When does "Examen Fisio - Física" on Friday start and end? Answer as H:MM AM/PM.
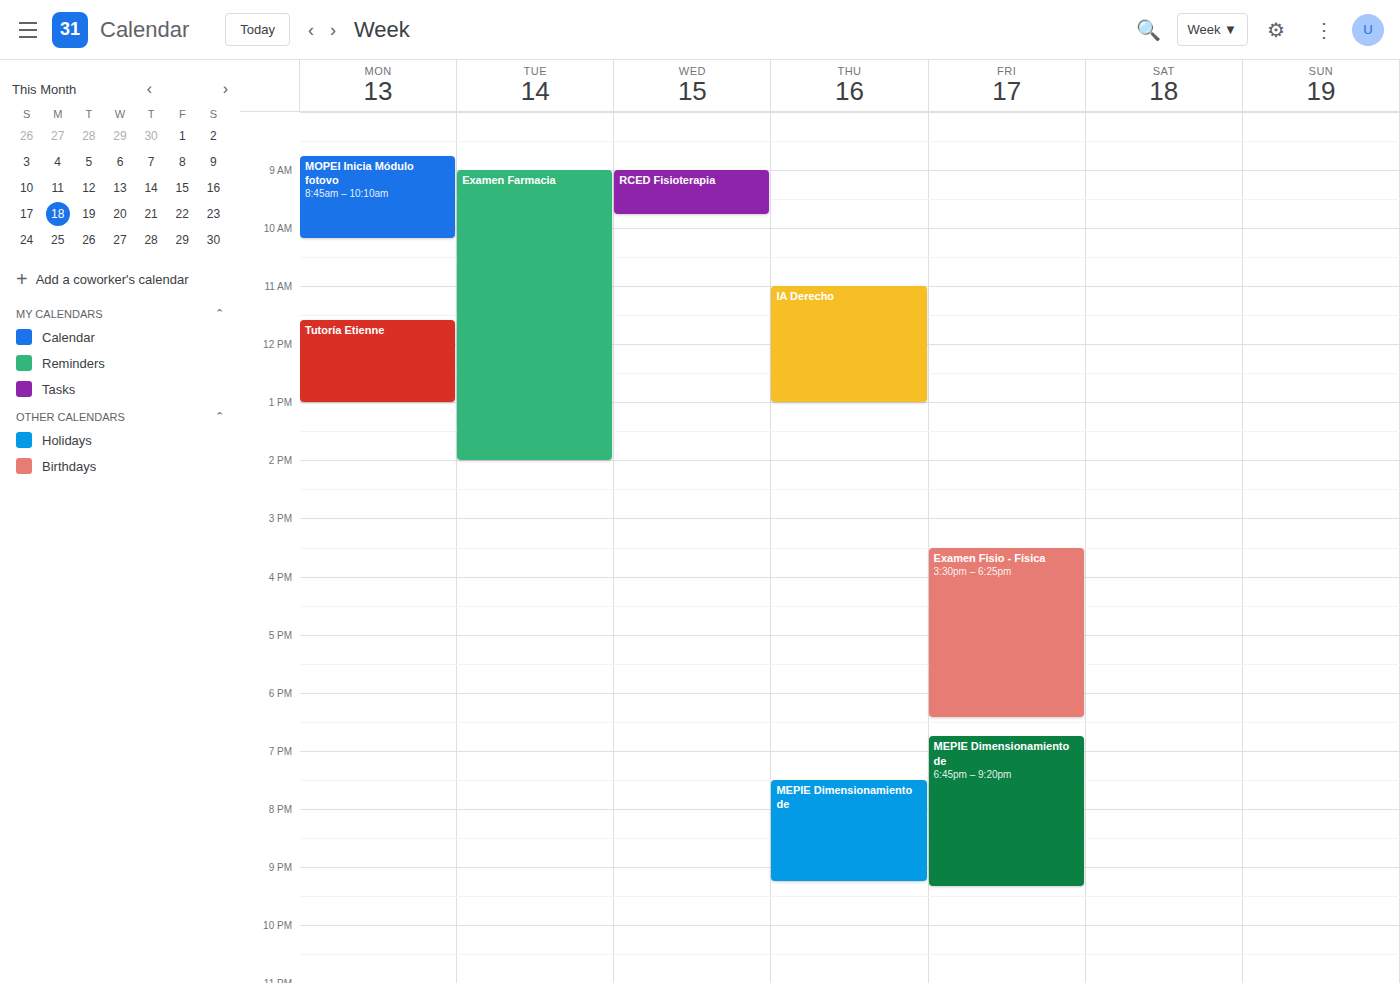
3:30 PM to 6:25 PM